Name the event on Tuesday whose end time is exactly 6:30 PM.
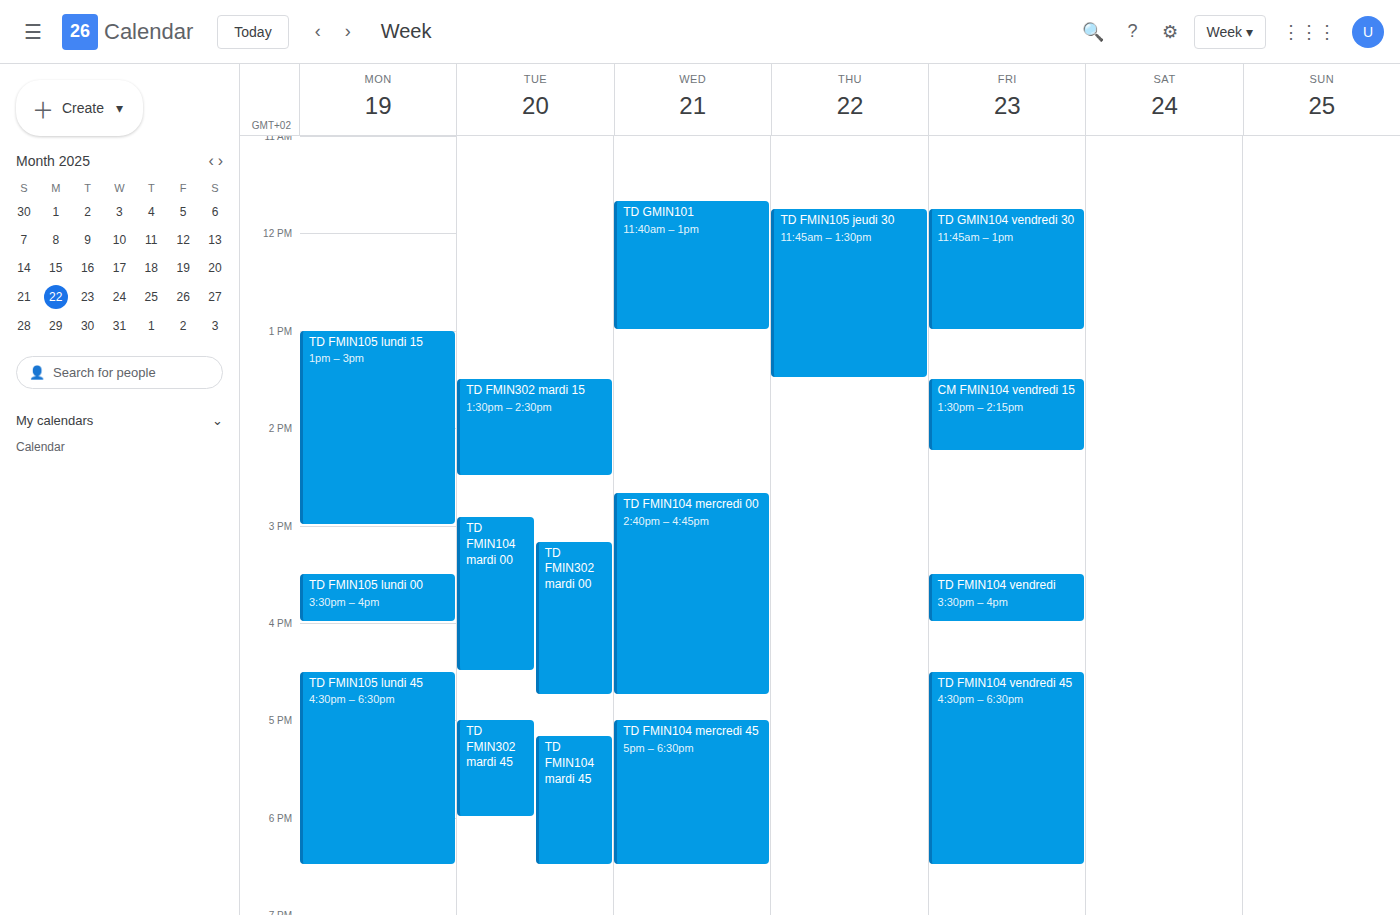
"TD FMIN104 mardi 45"